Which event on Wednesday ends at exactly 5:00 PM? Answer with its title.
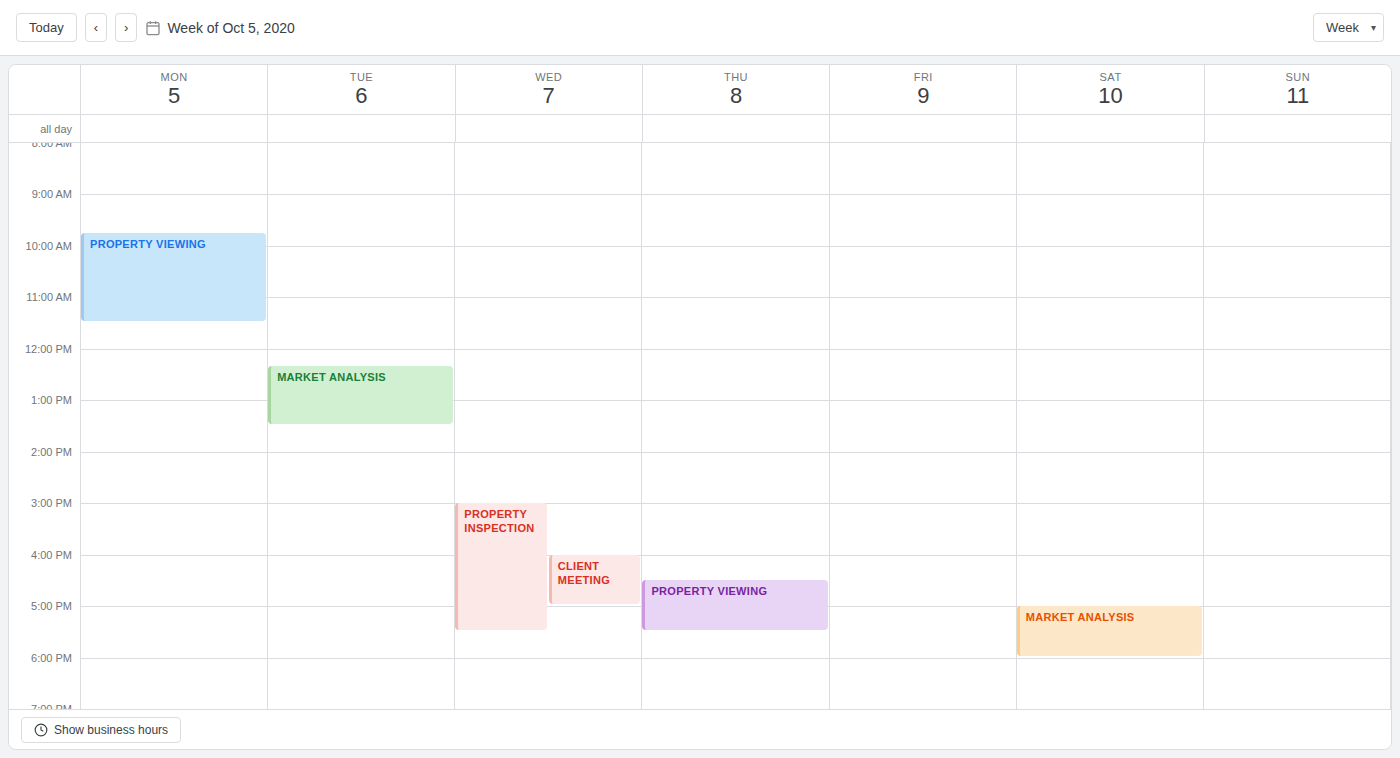
"Client Meeting"